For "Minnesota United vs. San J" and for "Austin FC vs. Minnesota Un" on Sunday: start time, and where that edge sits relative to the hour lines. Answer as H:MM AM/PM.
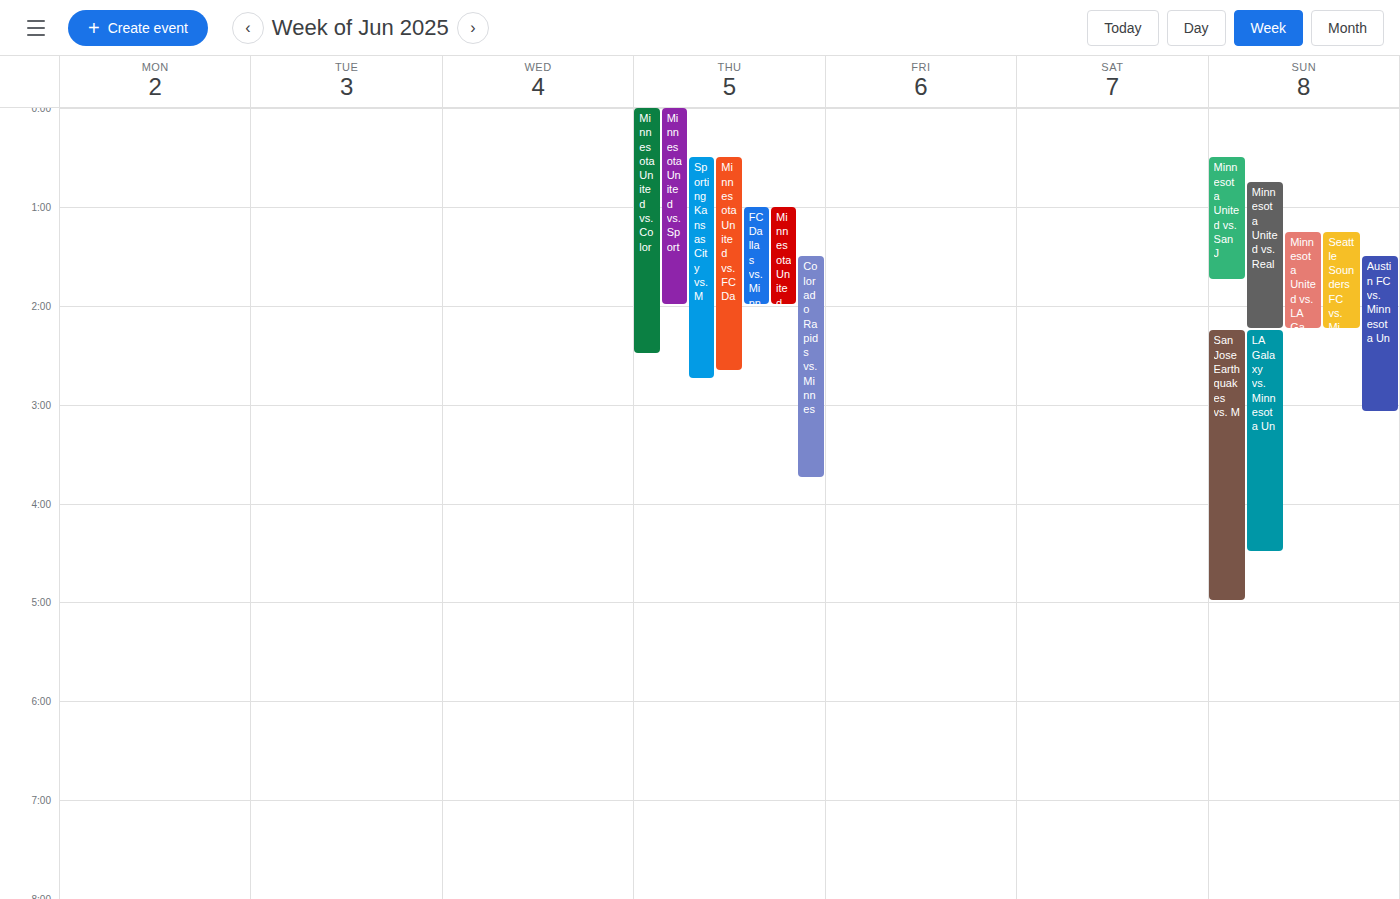
"Minnesota United vs. San J": 12:30 AM, halfway between the 12 AM and 1 AM lines. "Austin FC vs. Minnesota Un": 1:30 AM, halfway between the 1 AM and 2 AM lines.